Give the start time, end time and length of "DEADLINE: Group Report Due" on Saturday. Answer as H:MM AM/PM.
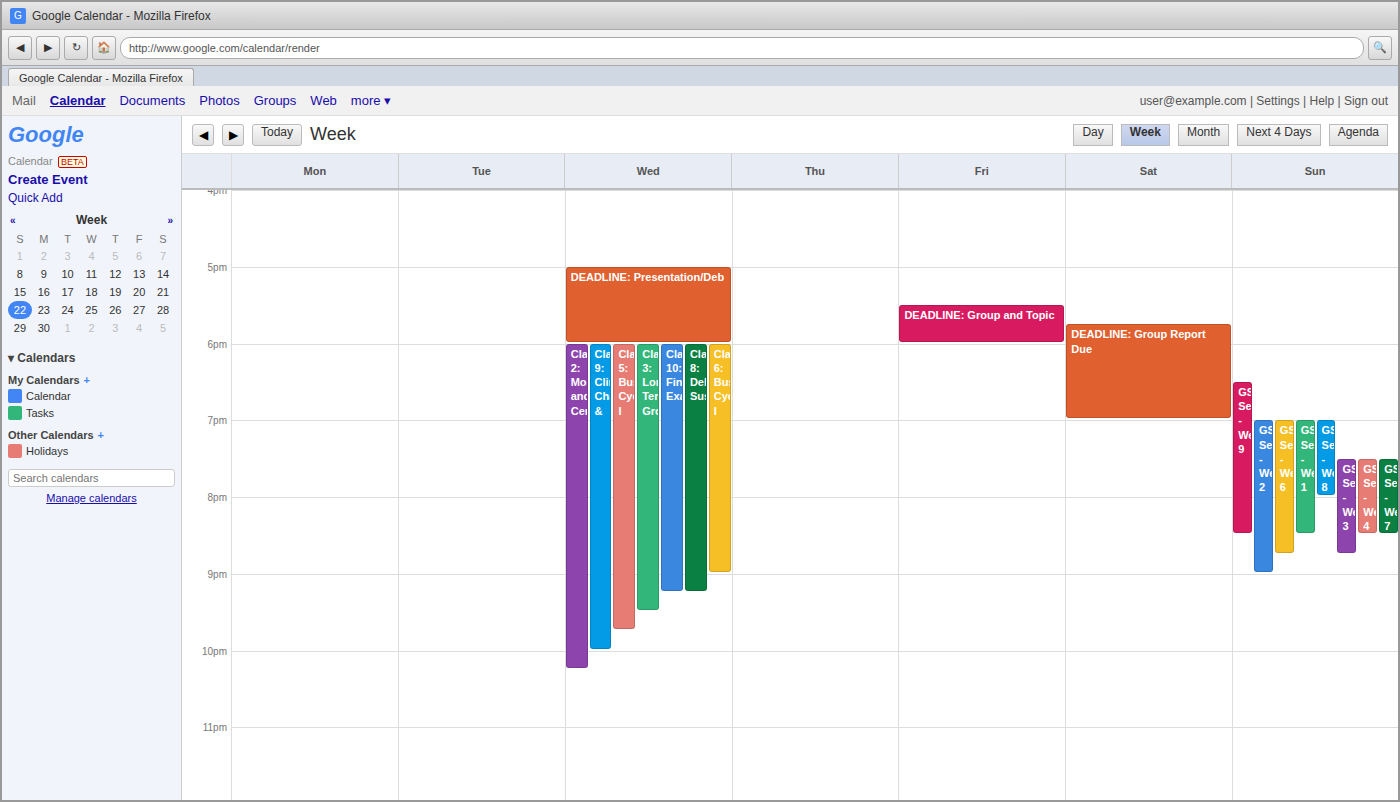
5:45 PM to 7:00 PM, 1 hour 15 minutes